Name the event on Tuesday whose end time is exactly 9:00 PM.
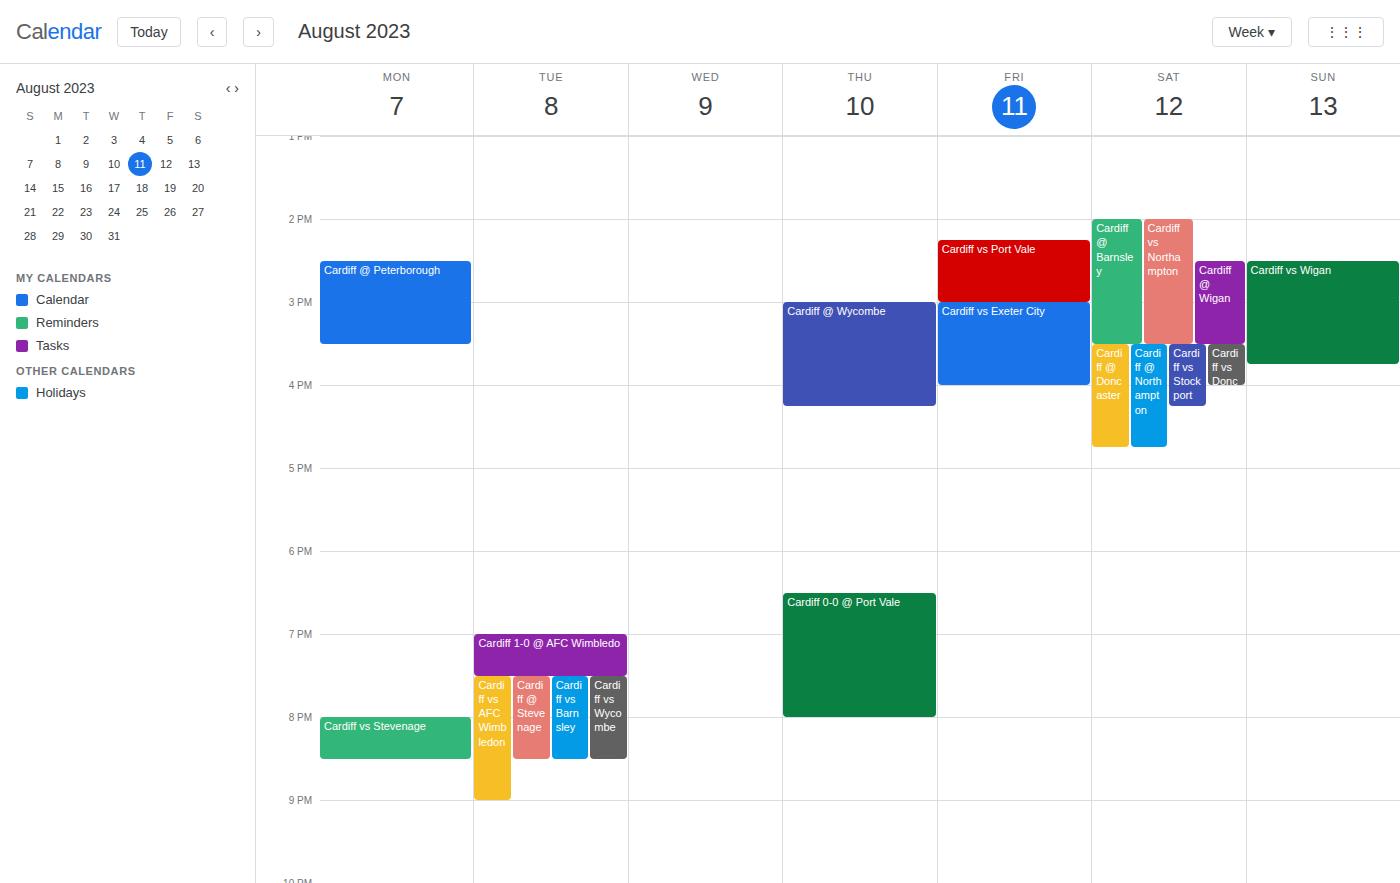
"Cardiff vs AFC Wimbledon"